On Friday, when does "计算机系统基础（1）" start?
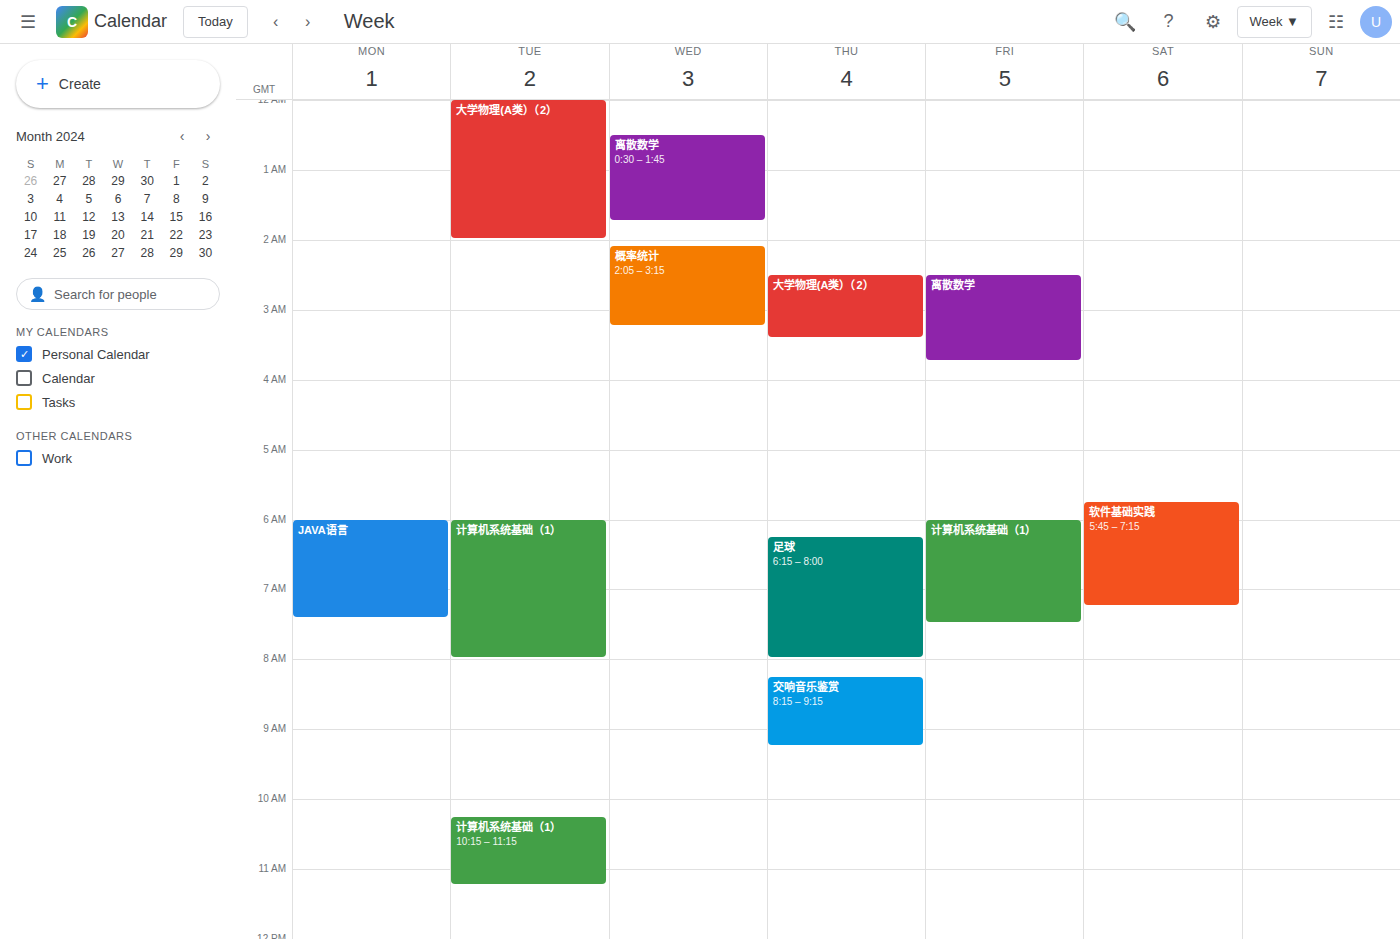
6:00 AM